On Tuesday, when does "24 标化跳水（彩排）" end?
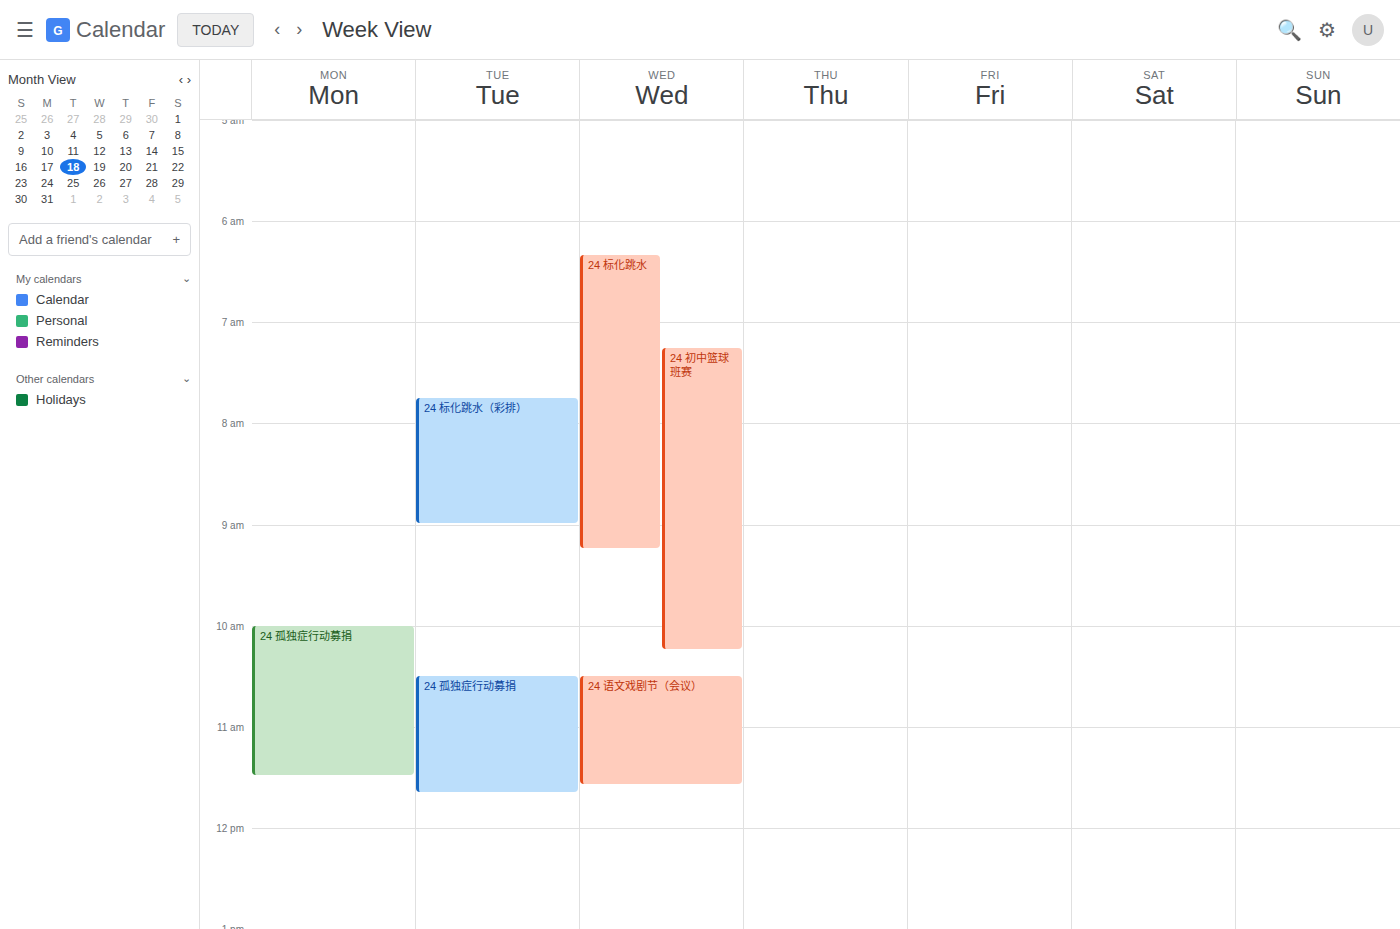
9:00 AM